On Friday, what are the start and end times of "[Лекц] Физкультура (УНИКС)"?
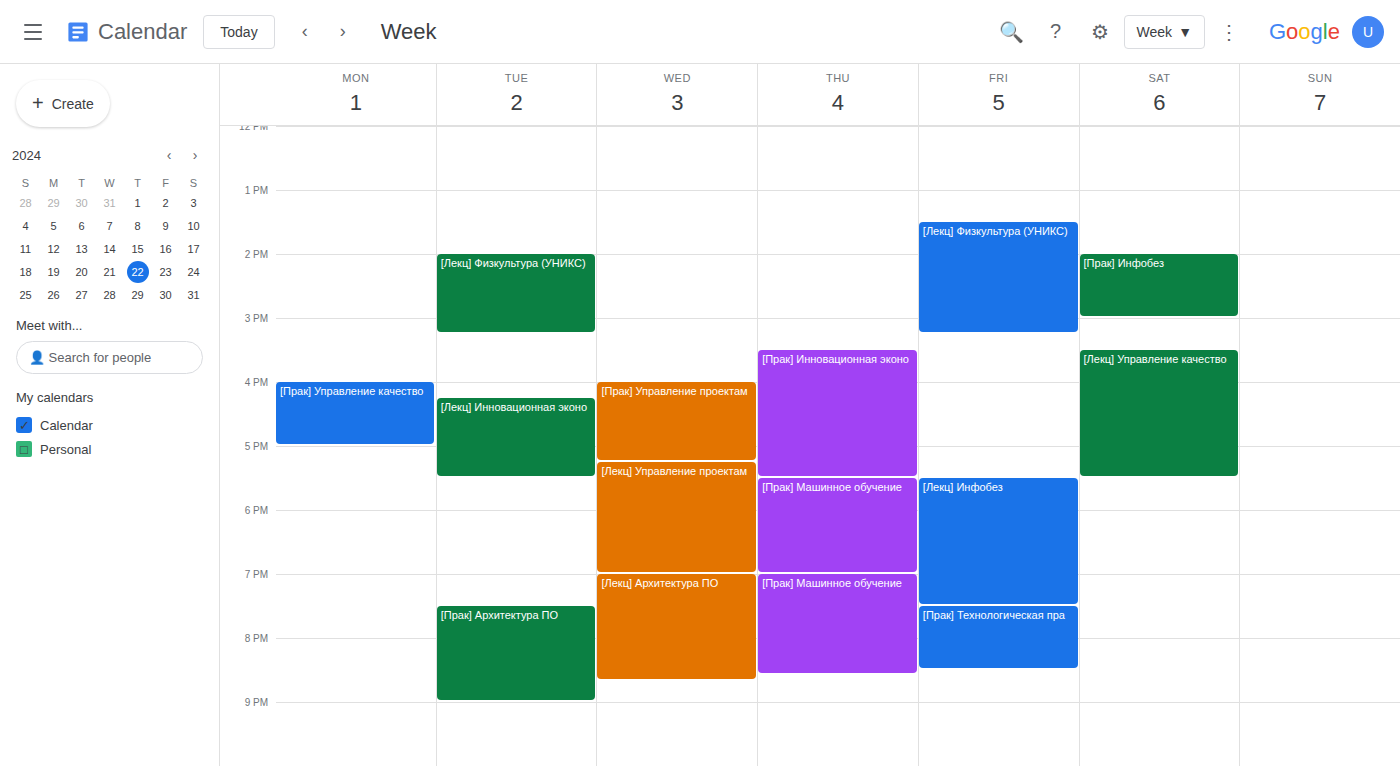
13:30 to 15:15